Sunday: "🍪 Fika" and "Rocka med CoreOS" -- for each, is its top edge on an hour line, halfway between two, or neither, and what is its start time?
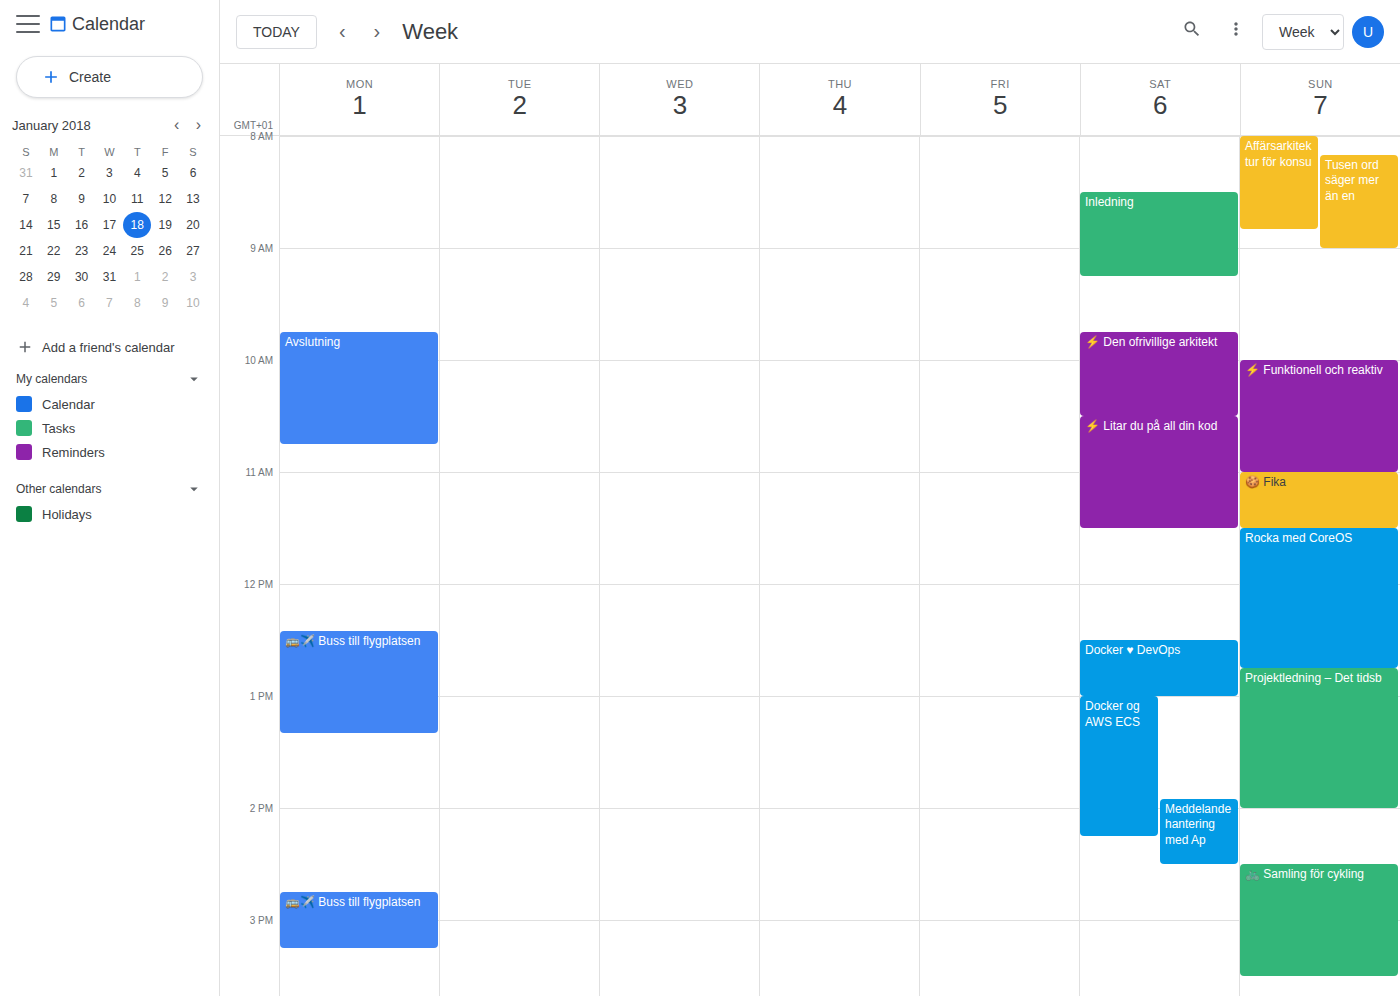
"🍪 Fika": 11:00 AM, exactly on the 11 AM line. "Rocka med CoreOS": 11:30 AM, halfway between the 11 AM and 12 PM lines.